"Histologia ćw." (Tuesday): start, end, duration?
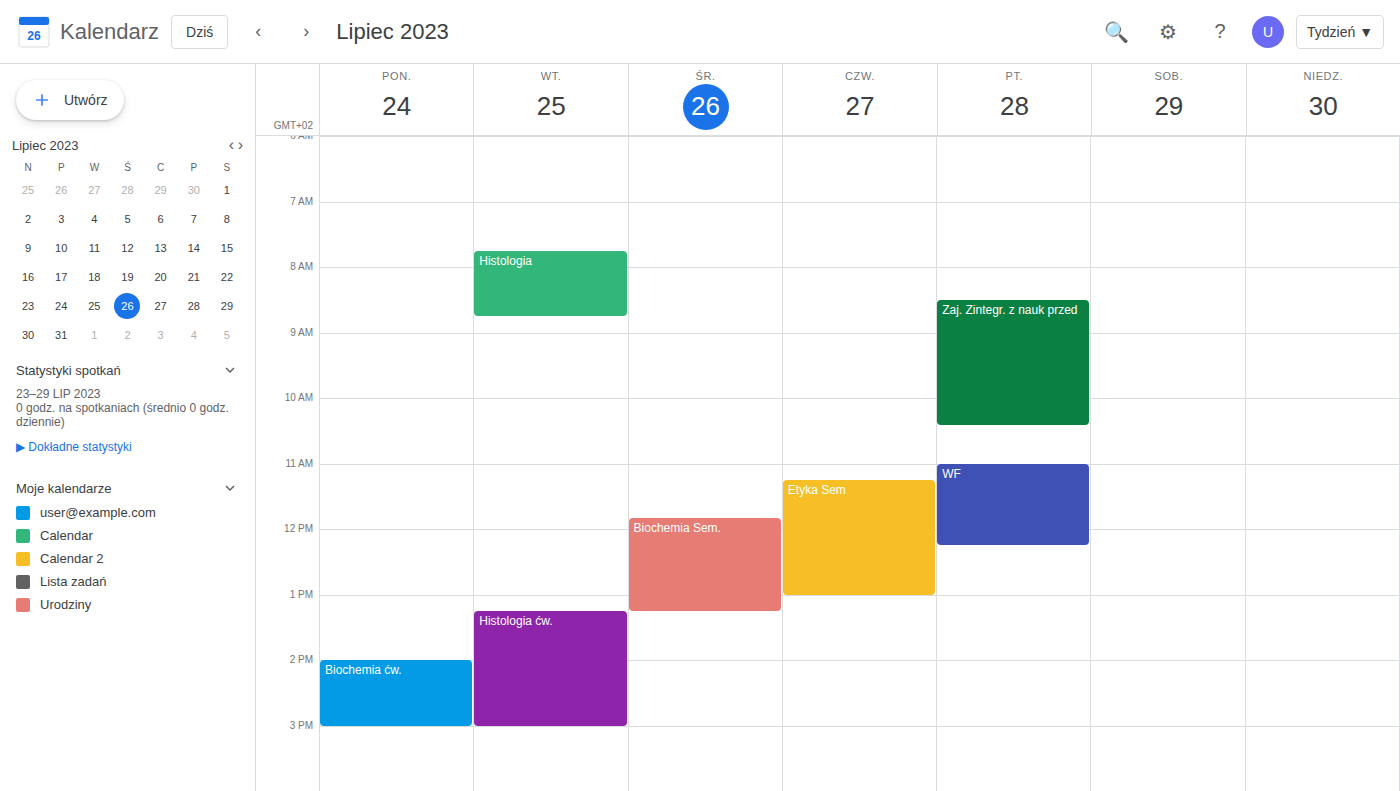
1:15 PM to 3:00 PM, 1 hour 45 minutes